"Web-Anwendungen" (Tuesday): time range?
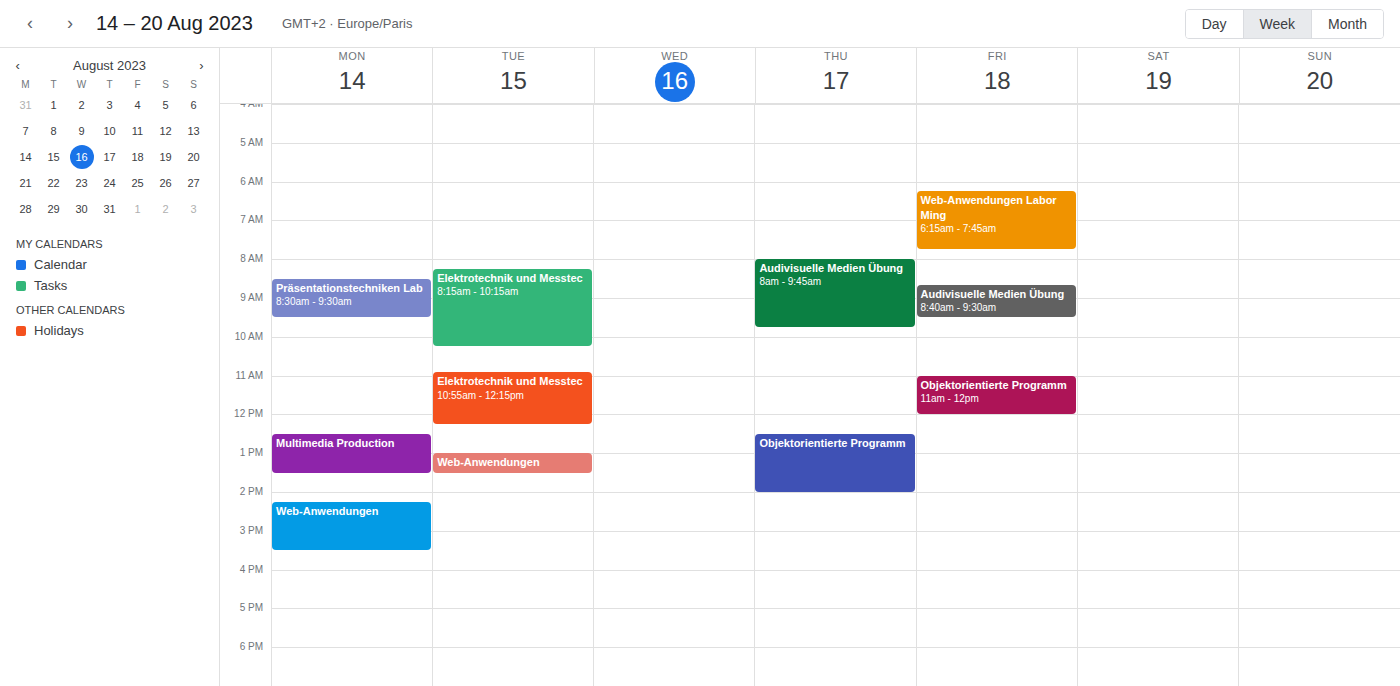
1:00 PM to 1:30 PM